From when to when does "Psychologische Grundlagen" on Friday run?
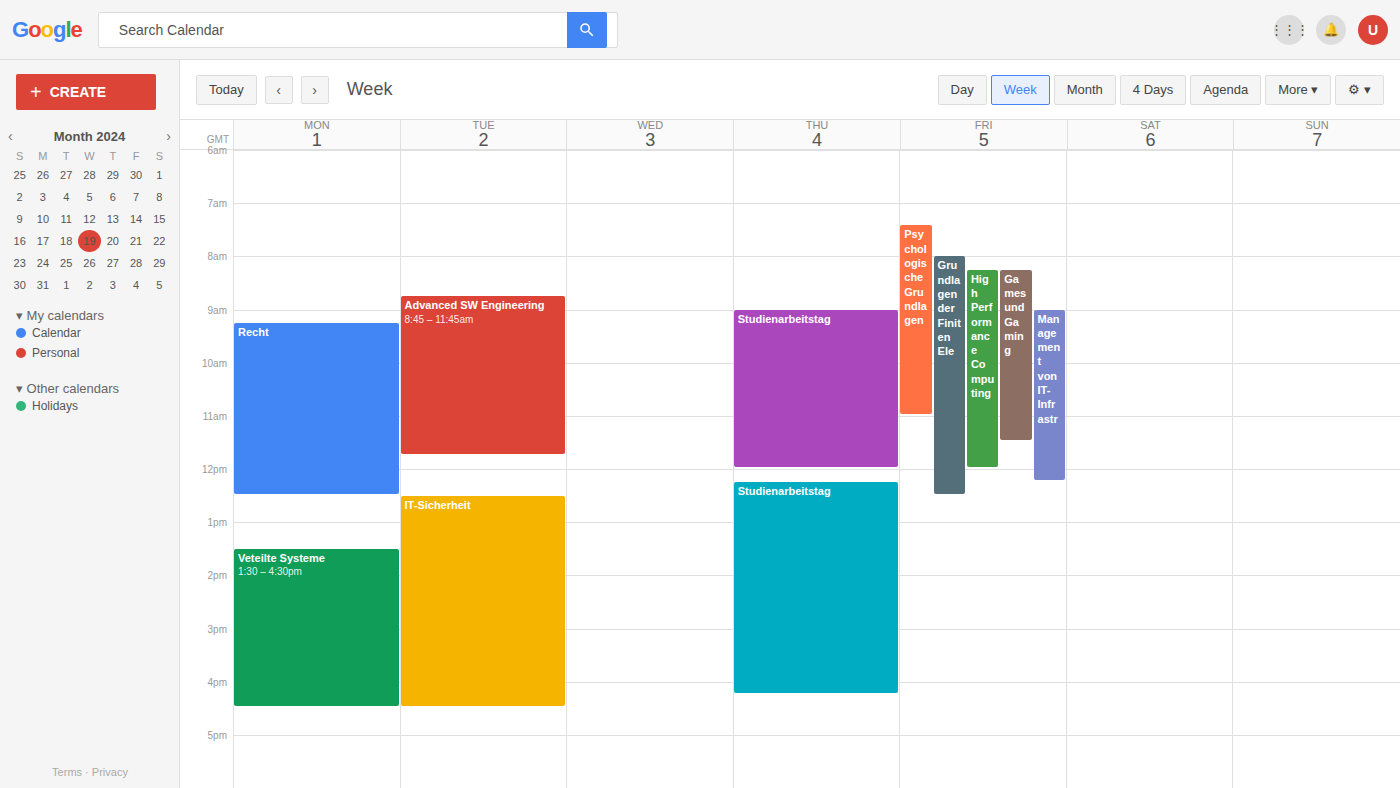
7:25 AM to 11:00 AM